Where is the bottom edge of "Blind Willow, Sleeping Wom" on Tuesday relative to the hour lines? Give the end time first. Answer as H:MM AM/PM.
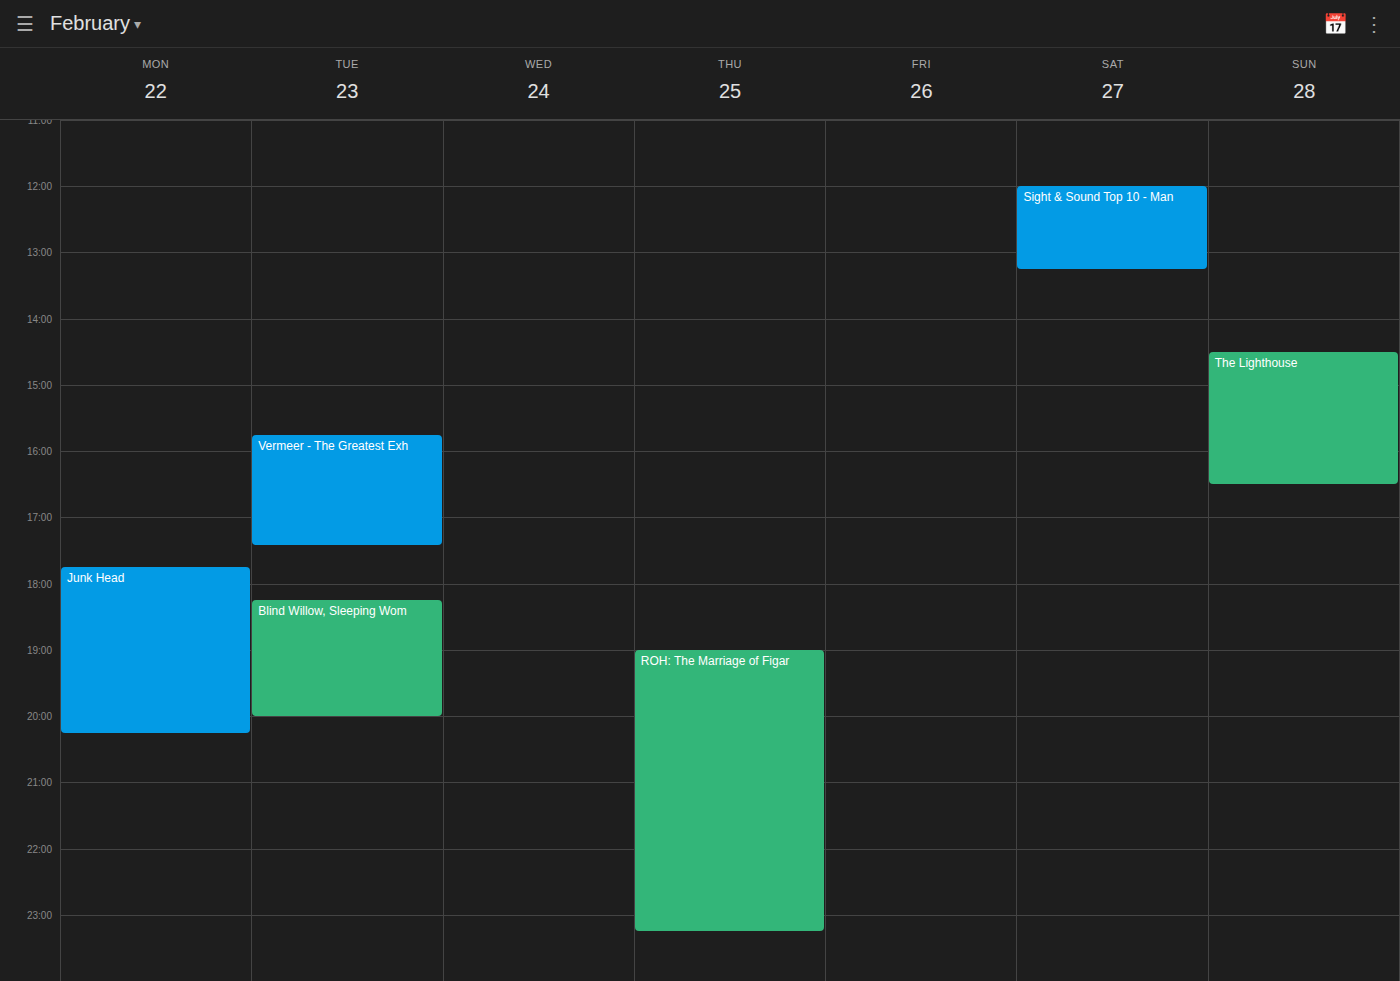
8:00 PM -- exactly on the 8 PM line.